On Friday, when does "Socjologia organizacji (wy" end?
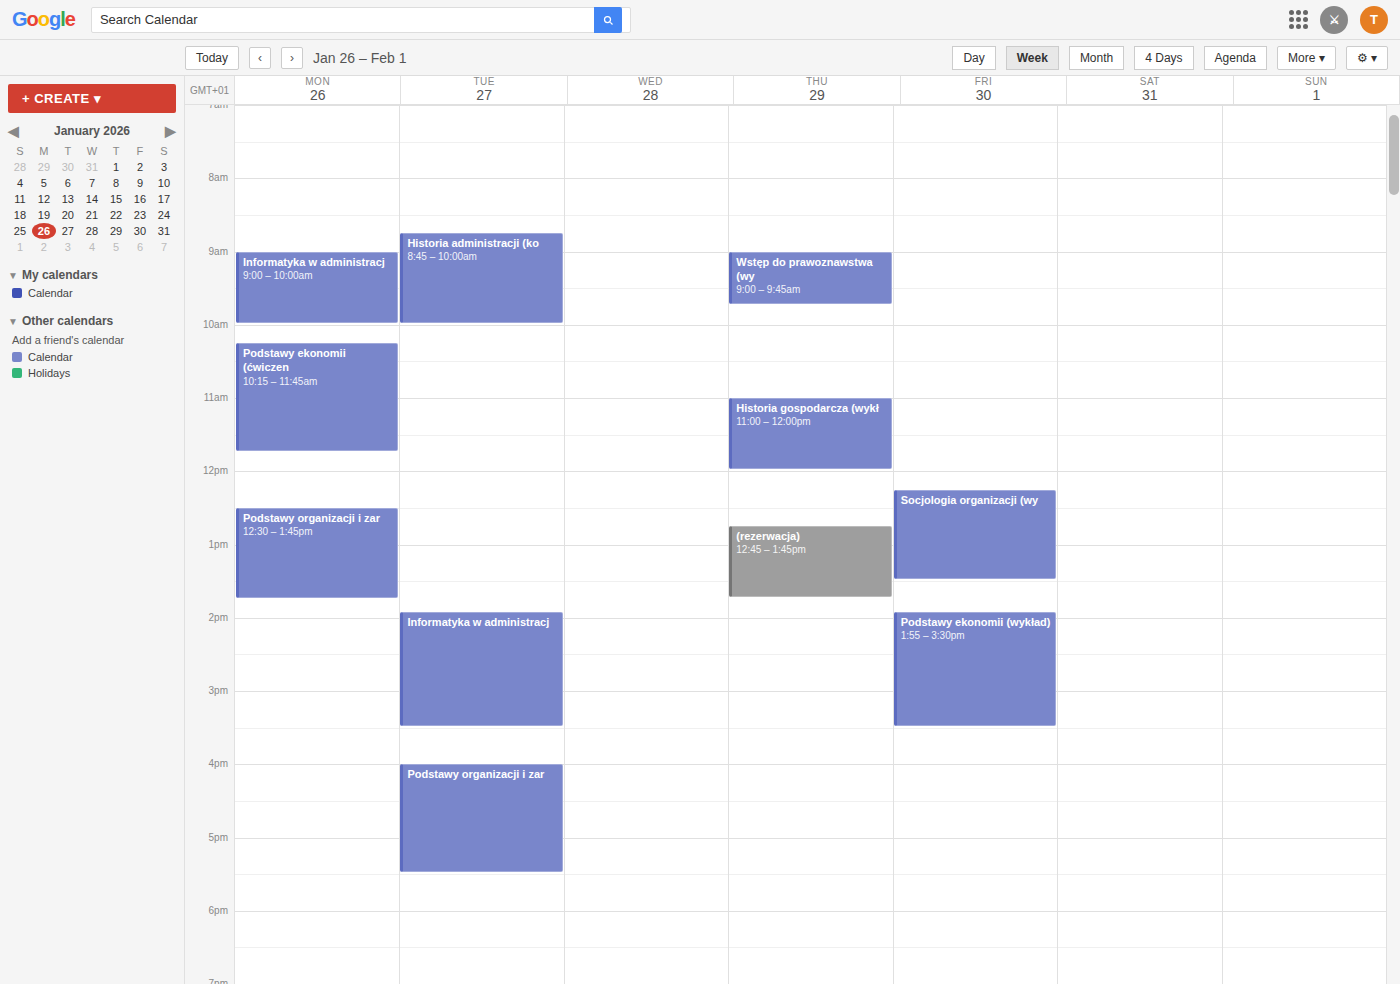
1:30 PM